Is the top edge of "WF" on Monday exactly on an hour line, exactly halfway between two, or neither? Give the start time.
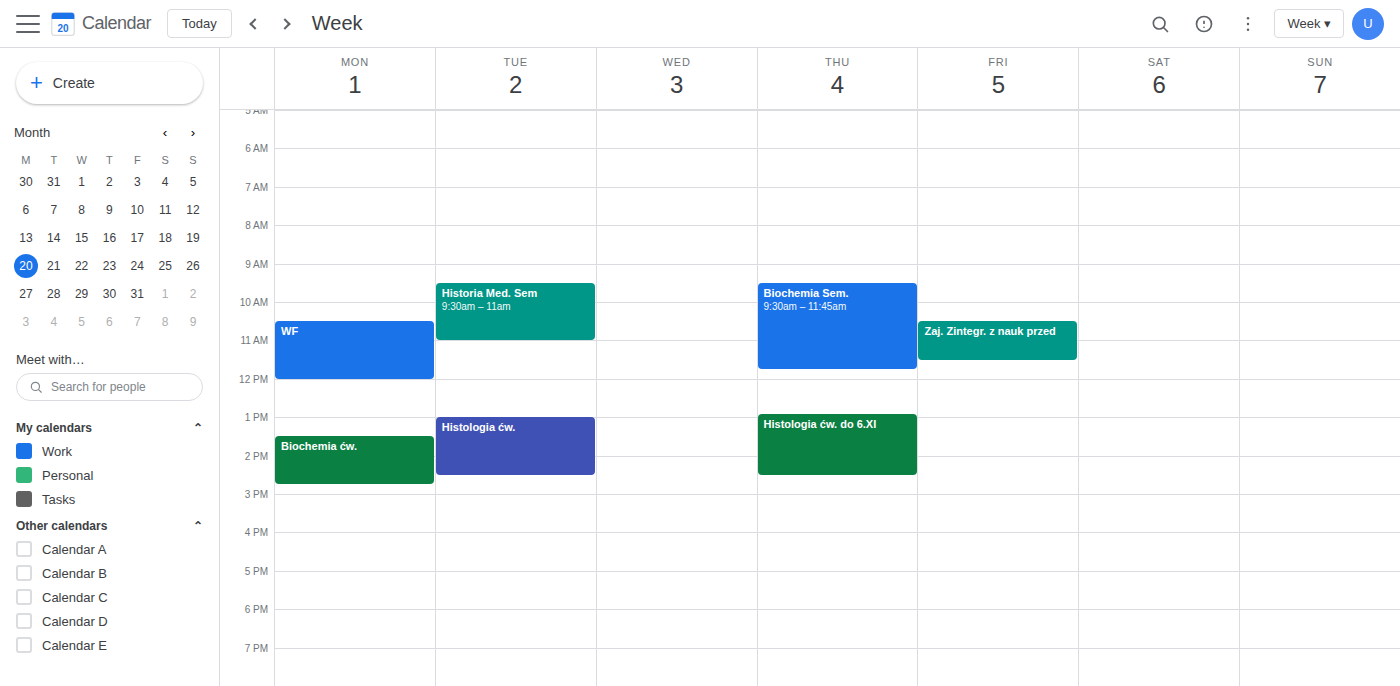
10:30 AM -- halfway between the 10 AM and 11 AM lines.